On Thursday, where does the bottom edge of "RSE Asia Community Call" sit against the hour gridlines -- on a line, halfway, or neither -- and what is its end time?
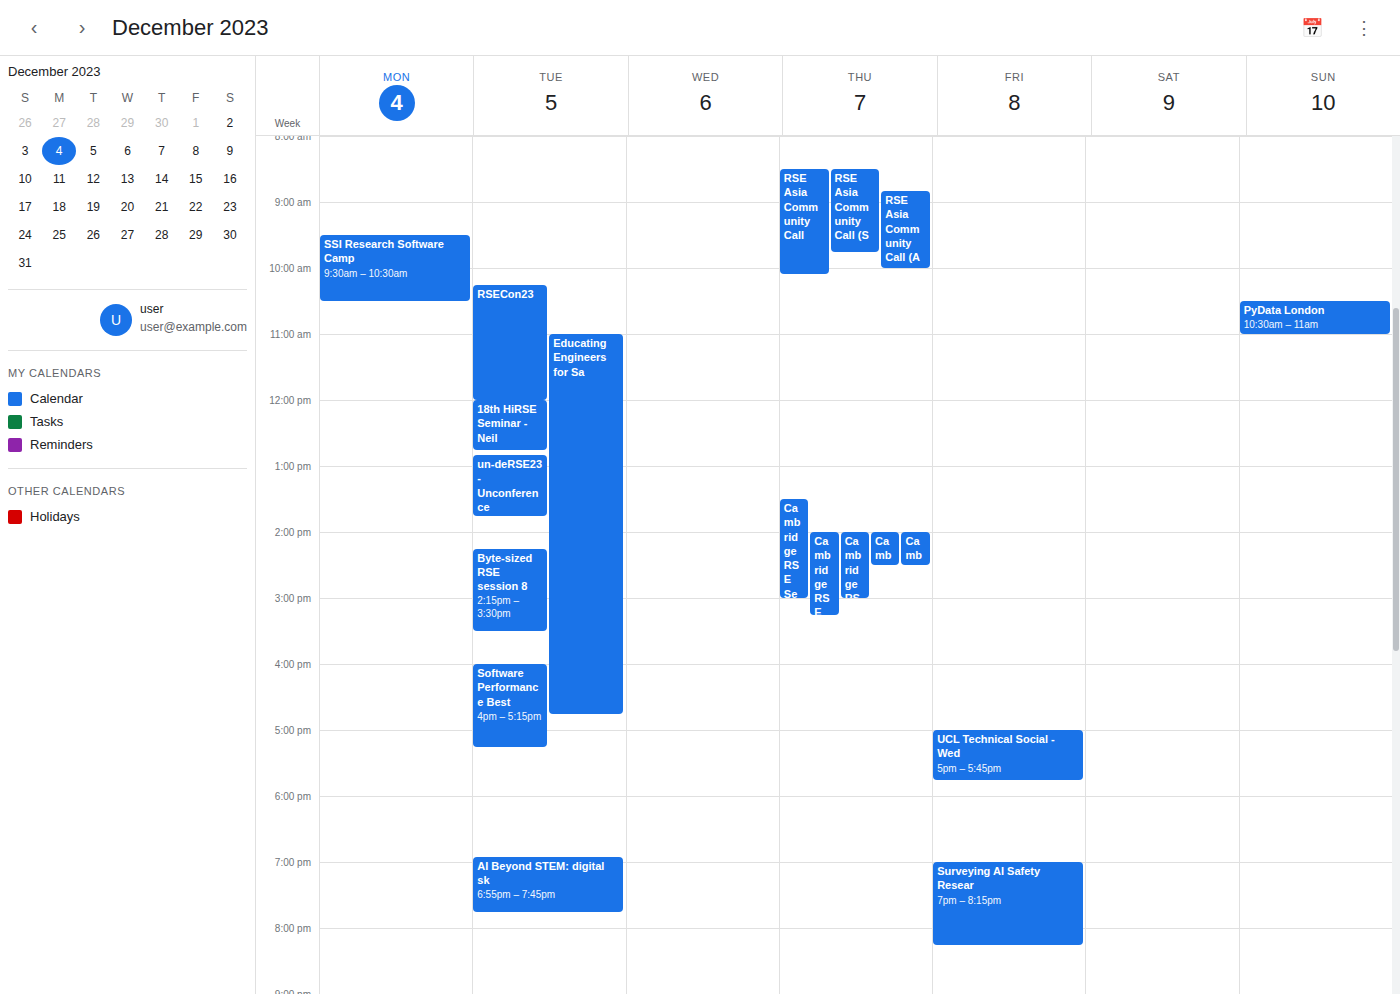
10:05 AM -- neither: 5 minutes below the 10 AM line and 55 minutes above the 11 AM line.